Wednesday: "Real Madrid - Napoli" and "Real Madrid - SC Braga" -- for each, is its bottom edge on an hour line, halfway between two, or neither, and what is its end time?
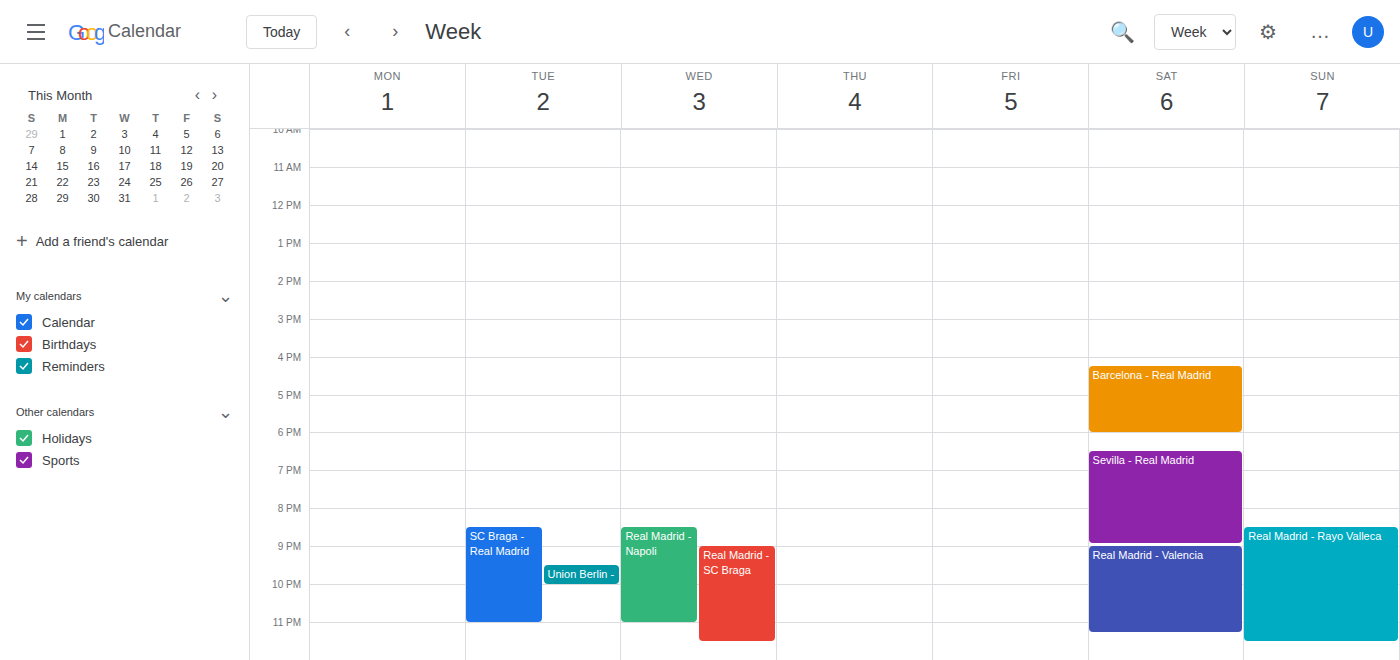
"Real Madrid - Napoli": 11:00 PM, exactly on the 11 PM line. "Real Madrid - SC Braga": 11:30 PM, halfway between the 11 PM and 12 AM lines.